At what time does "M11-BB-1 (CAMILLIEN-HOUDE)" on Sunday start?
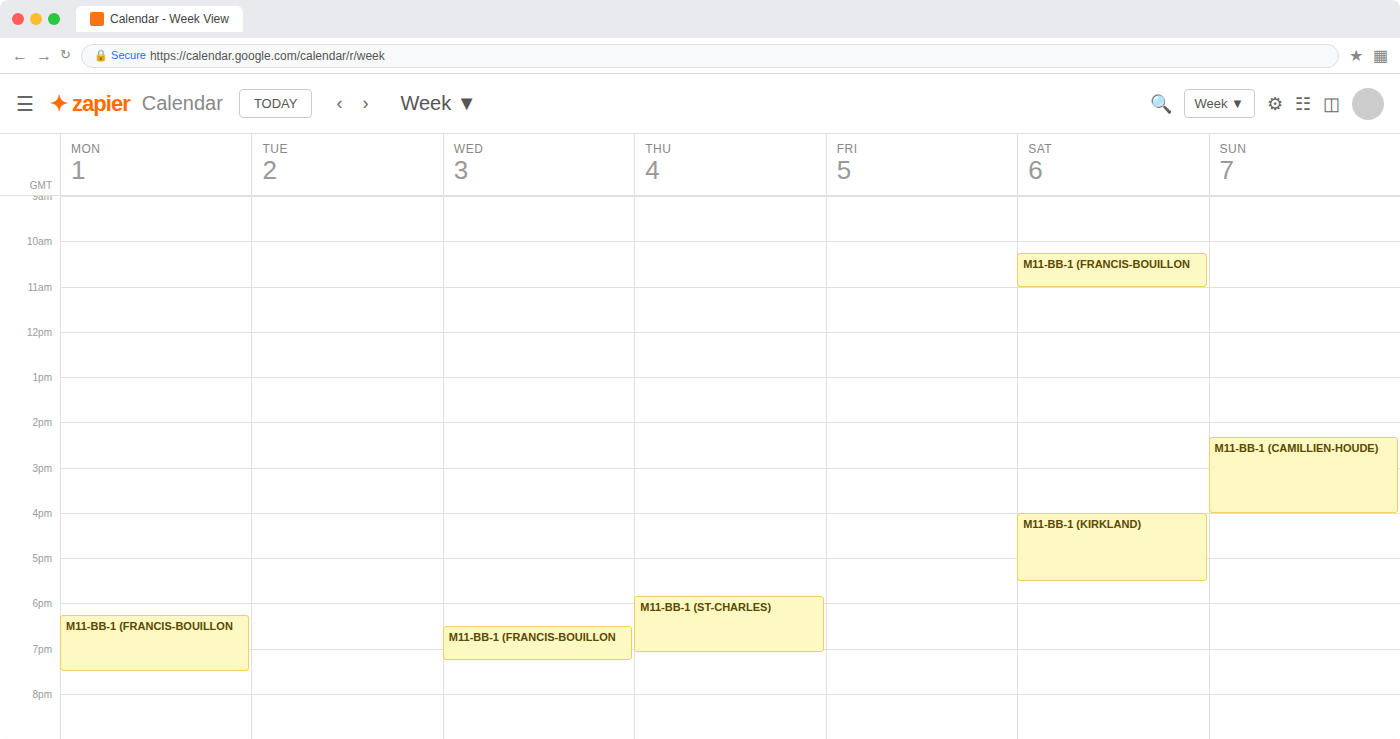
2:20 PM